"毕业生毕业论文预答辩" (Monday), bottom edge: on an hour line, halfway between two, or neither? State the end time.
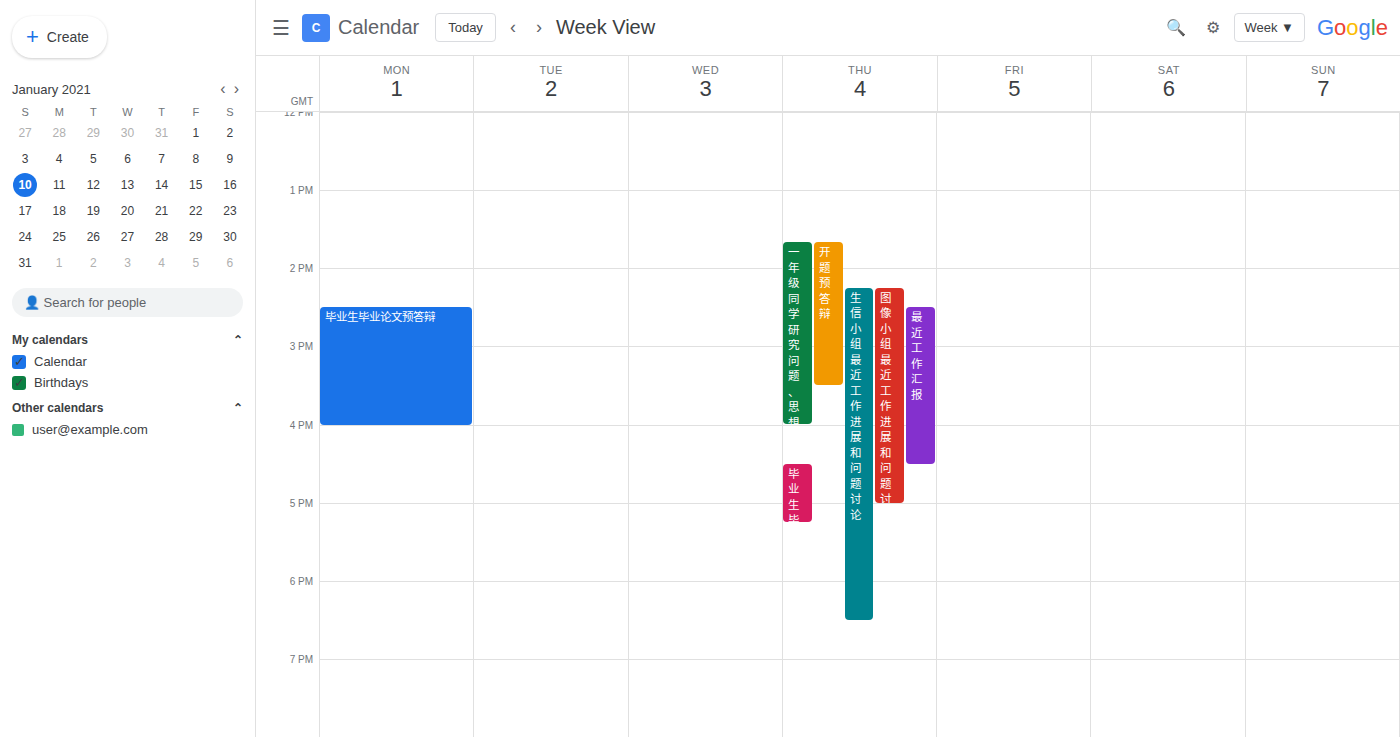
4:00 PM -- exactly on the 4 PM line.